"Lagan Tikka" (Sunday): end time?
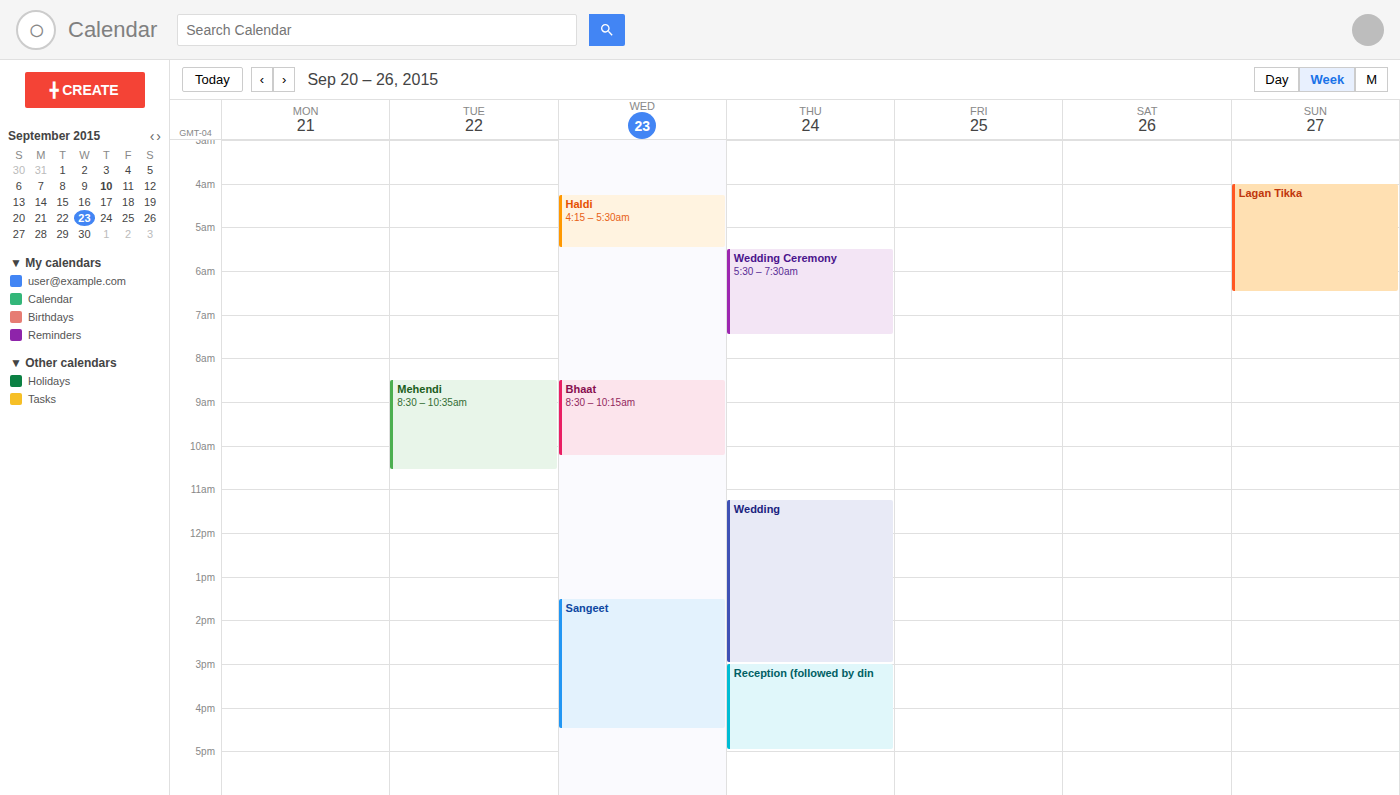
6:30 AM